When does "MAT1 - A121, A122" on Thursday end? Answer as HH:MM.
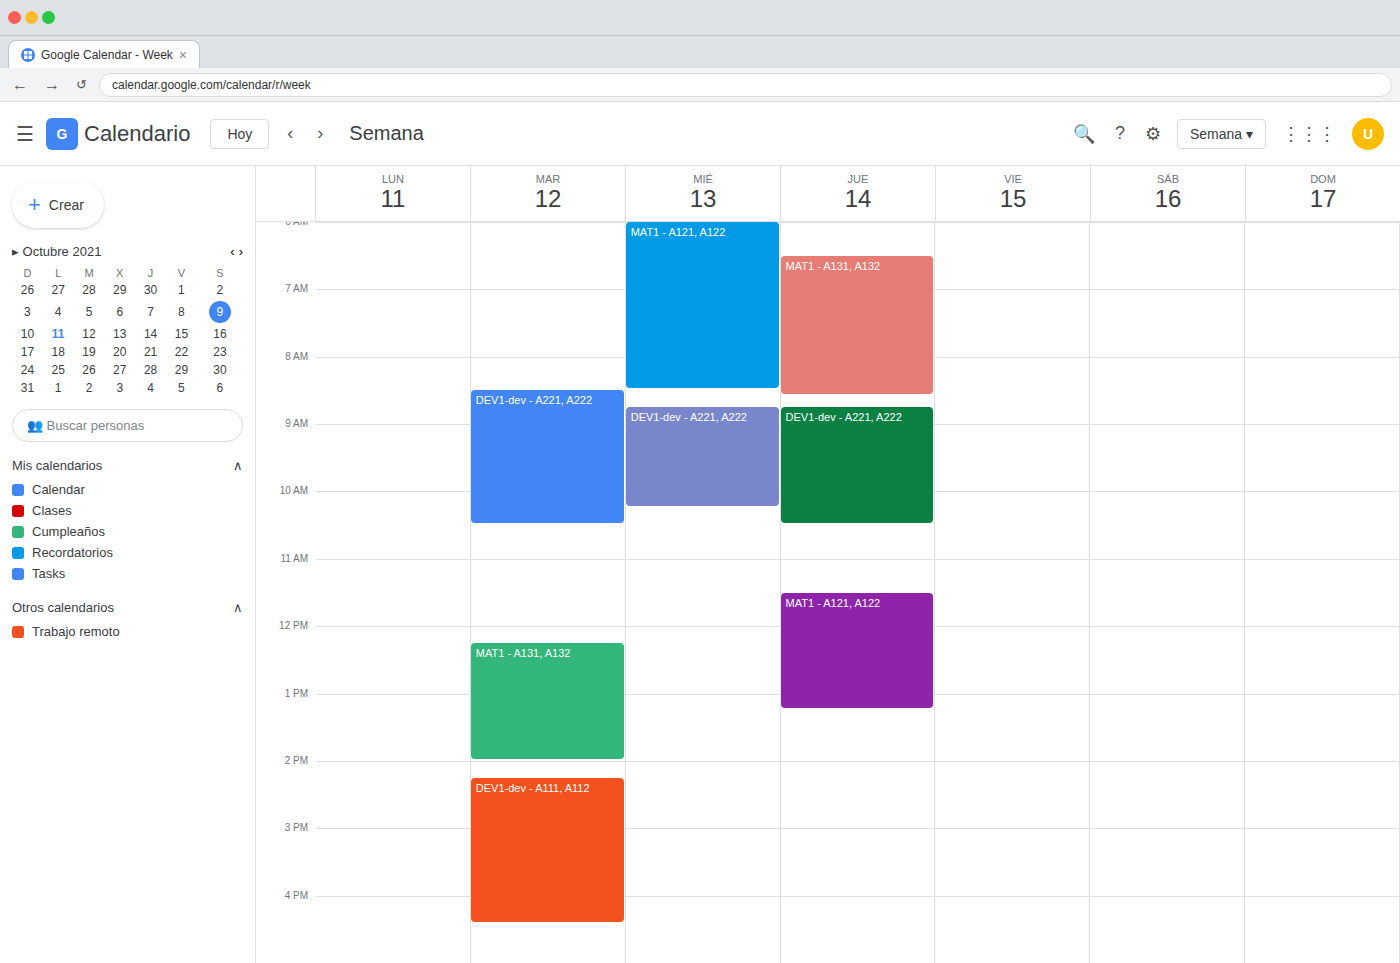
13:15